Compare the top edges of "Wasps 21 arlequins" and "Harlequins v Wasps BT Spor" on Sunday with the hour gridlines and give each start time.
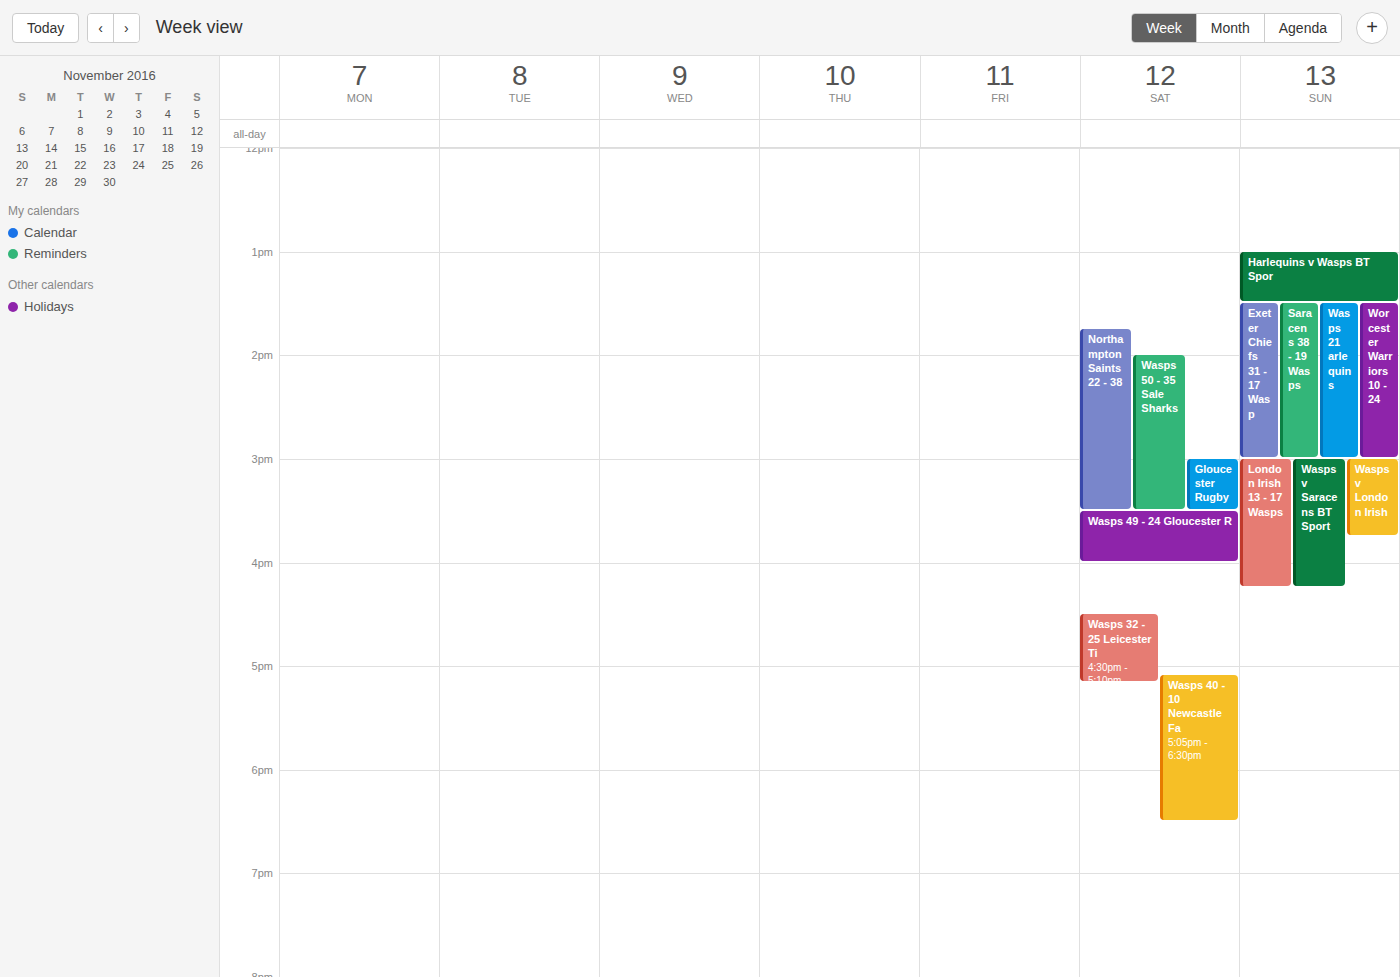
"Wasps 21 arlequins": 1:30 PM, halfway between the 1 PM and 2 PM lines. "Harlequins v Wasps BT Spor": 1:00 PM, exactly on the 1 PM line.